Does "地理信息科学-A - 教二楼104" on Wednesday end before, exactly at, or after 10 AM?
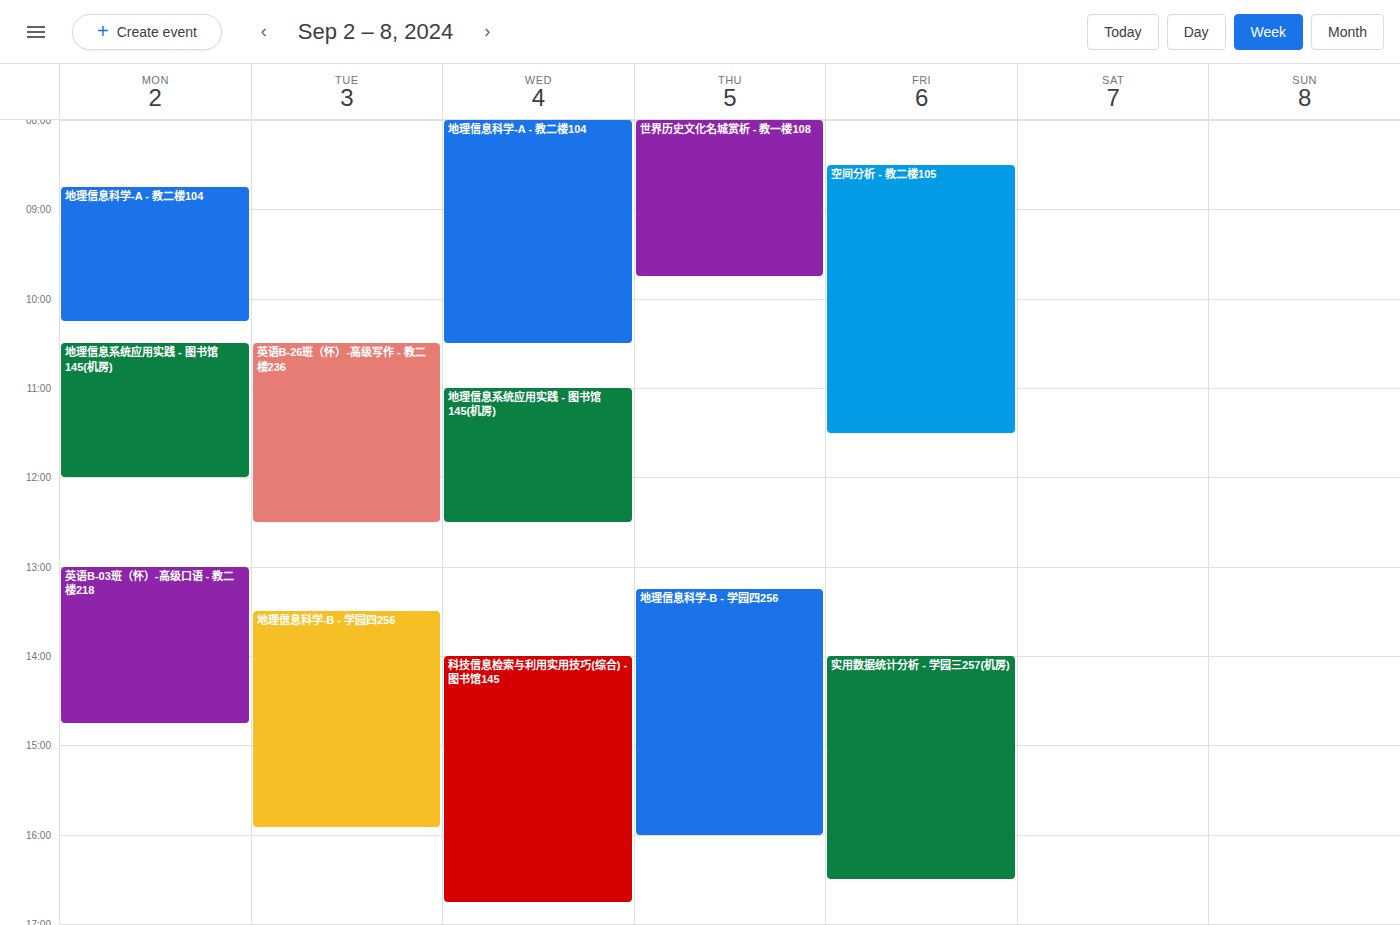
10:30 AM -- after 10 AM, 30 minutes below the 10 AM line.